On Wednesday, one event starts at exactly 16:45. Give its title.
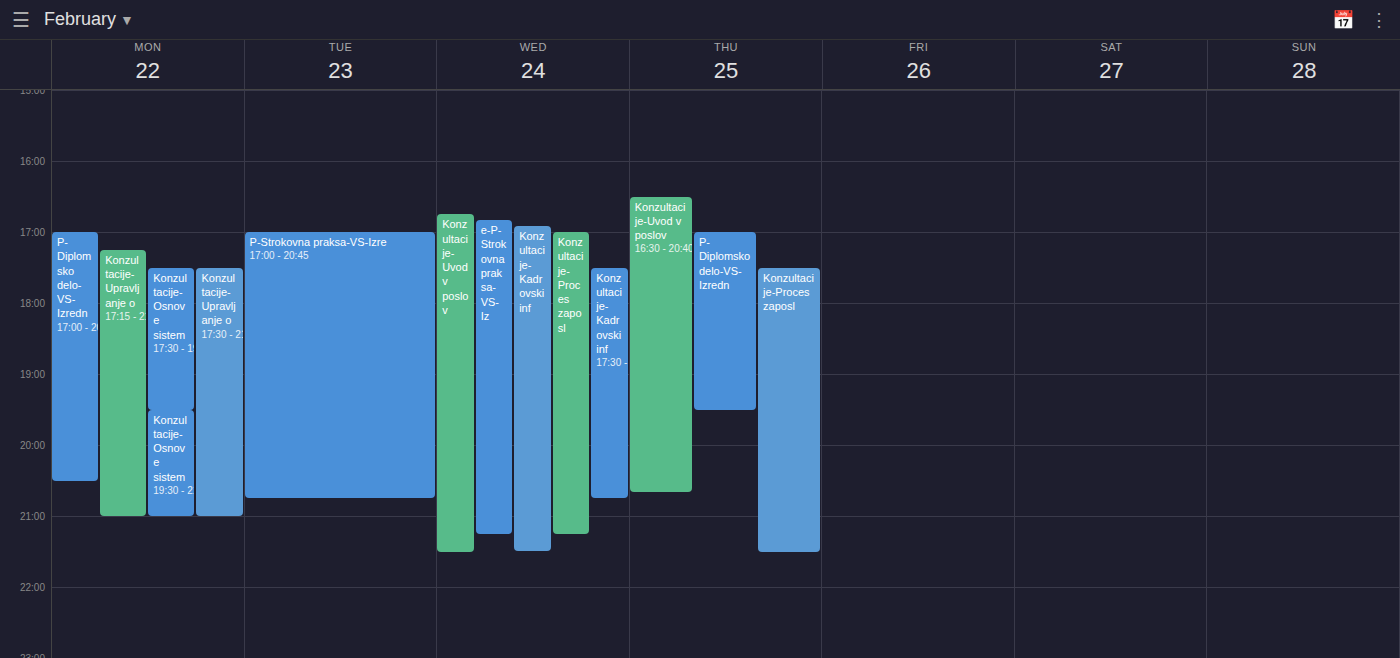
"Konzultacije-Uvod v poslov"